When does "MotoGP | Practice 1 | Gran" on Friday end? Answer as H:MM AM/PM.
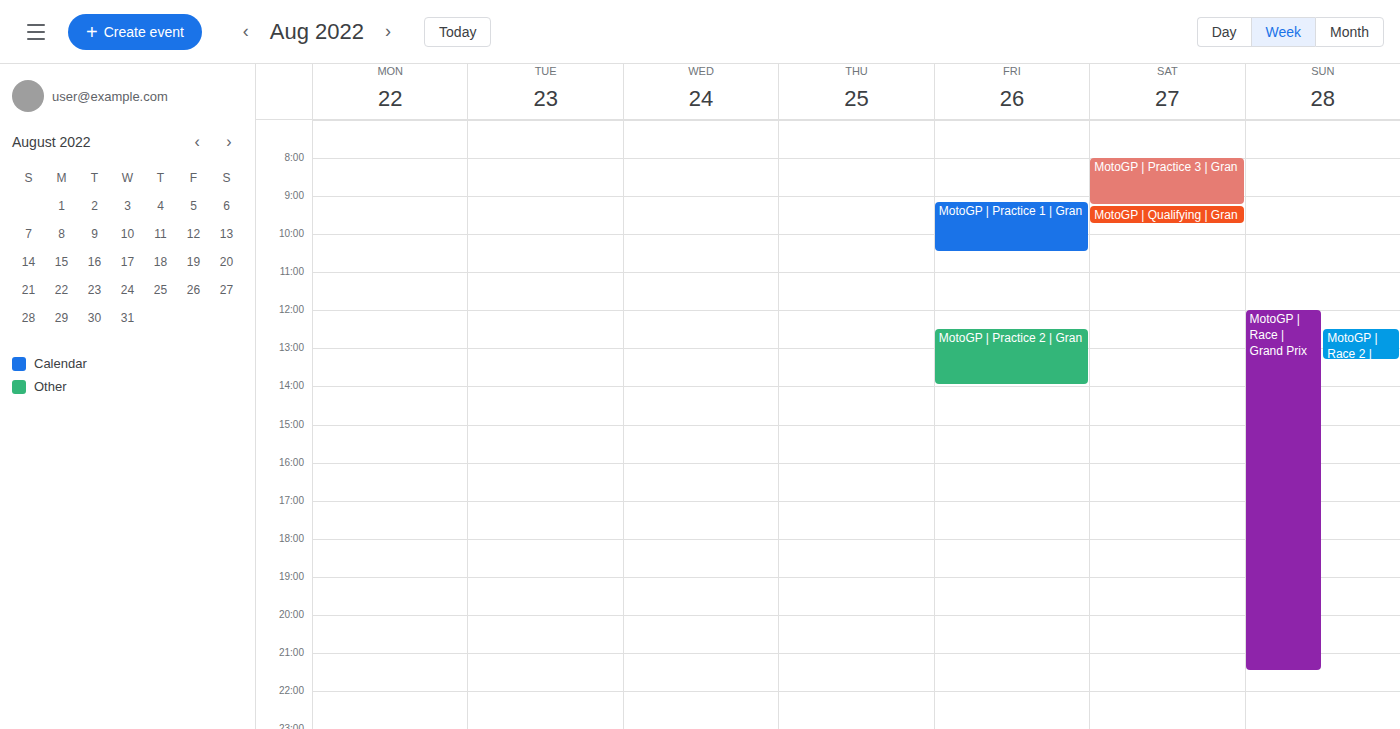
10:30 AM